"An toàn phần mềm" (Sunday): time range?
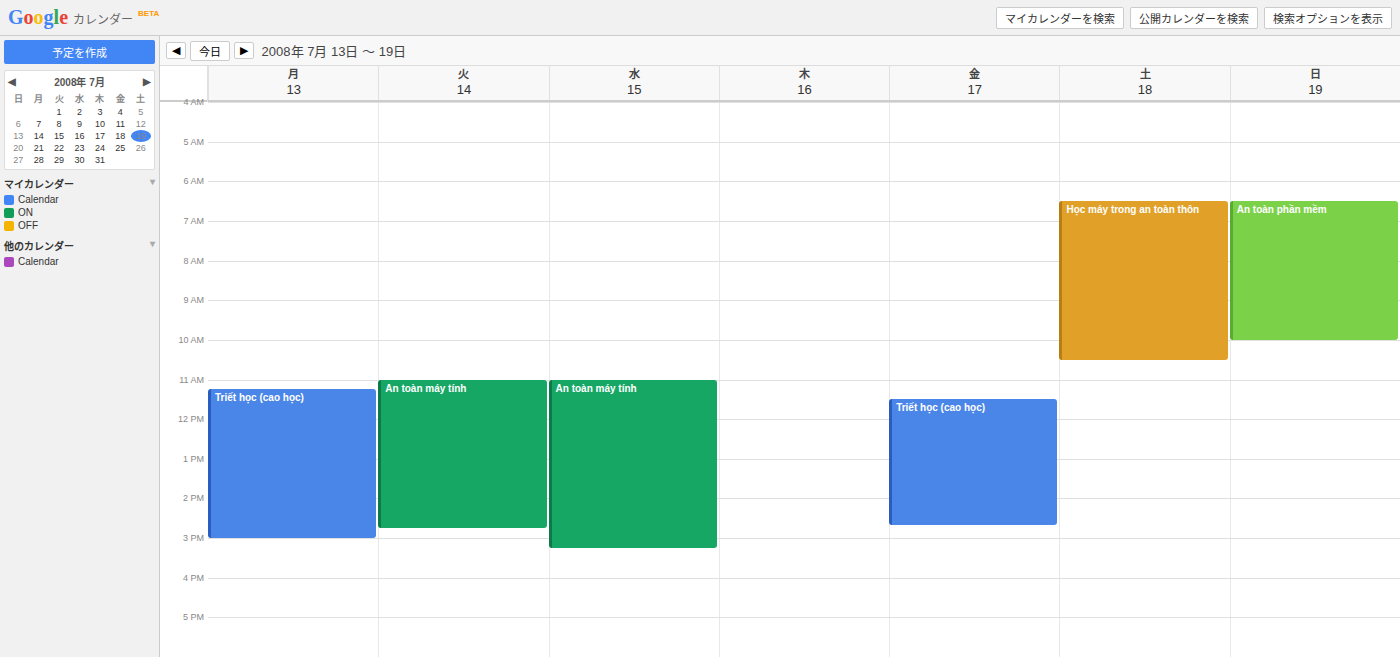
6:30 AM to 10:00 AM